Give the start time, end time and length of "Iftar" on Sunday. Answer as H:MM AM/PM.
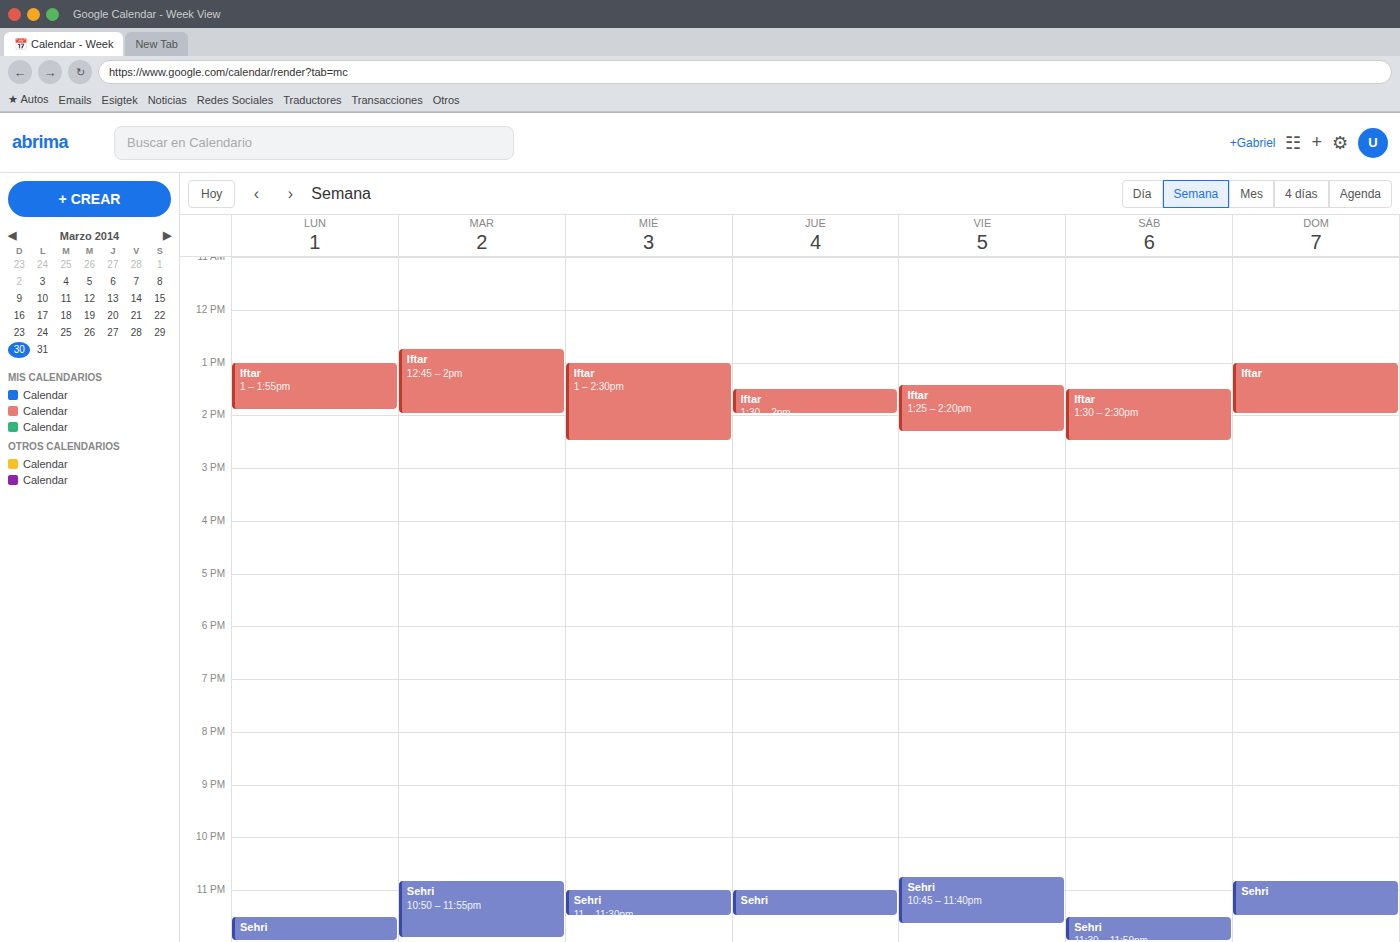
1:00 PM to 2:00 PM, 1 hour